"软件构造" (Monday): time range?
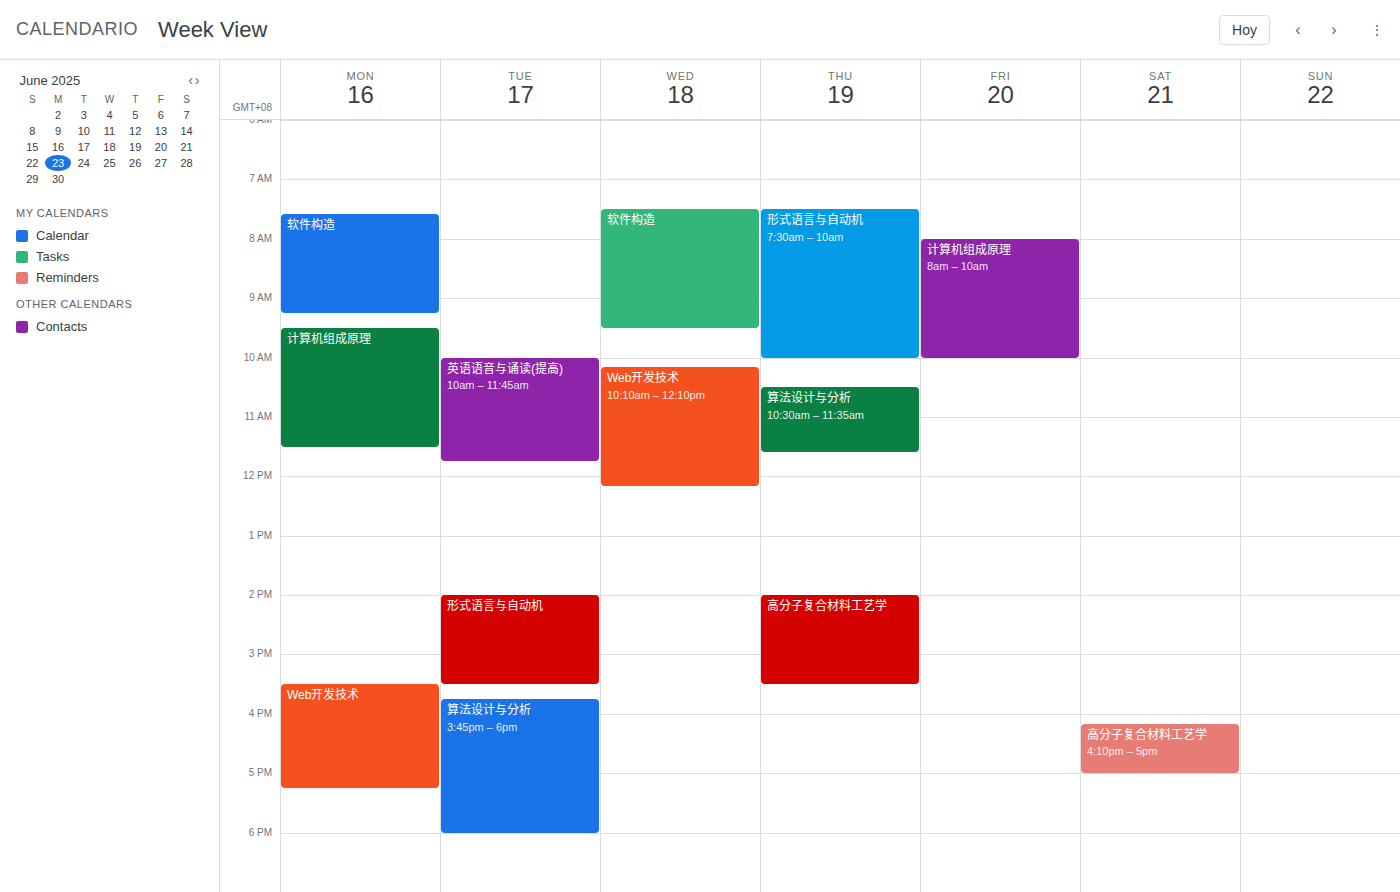
7:35 AM to 9:15 AM